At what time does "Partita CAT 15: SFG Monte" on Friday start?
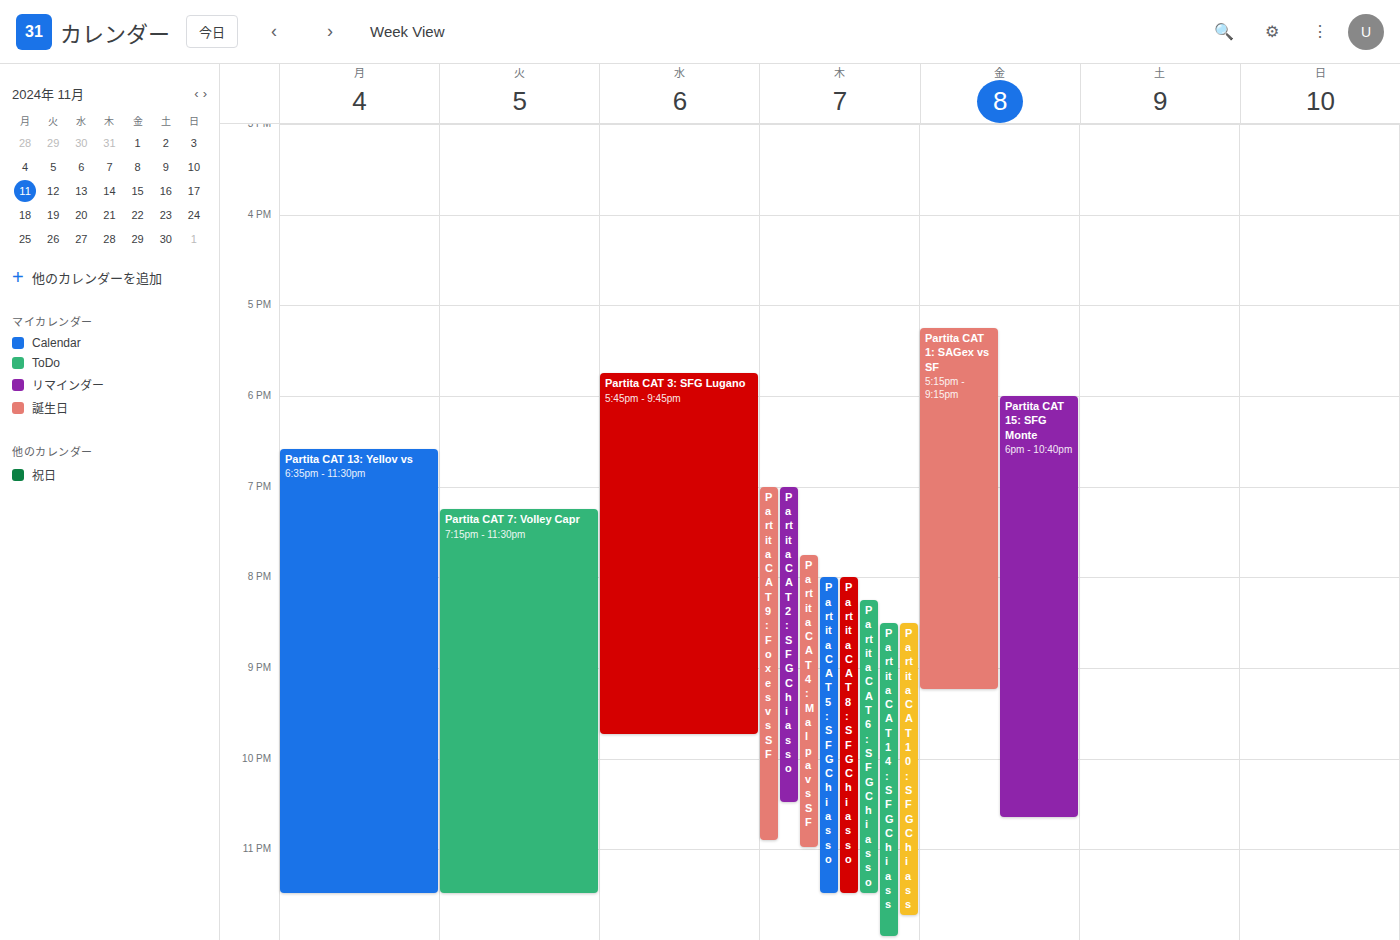
6:00 PM